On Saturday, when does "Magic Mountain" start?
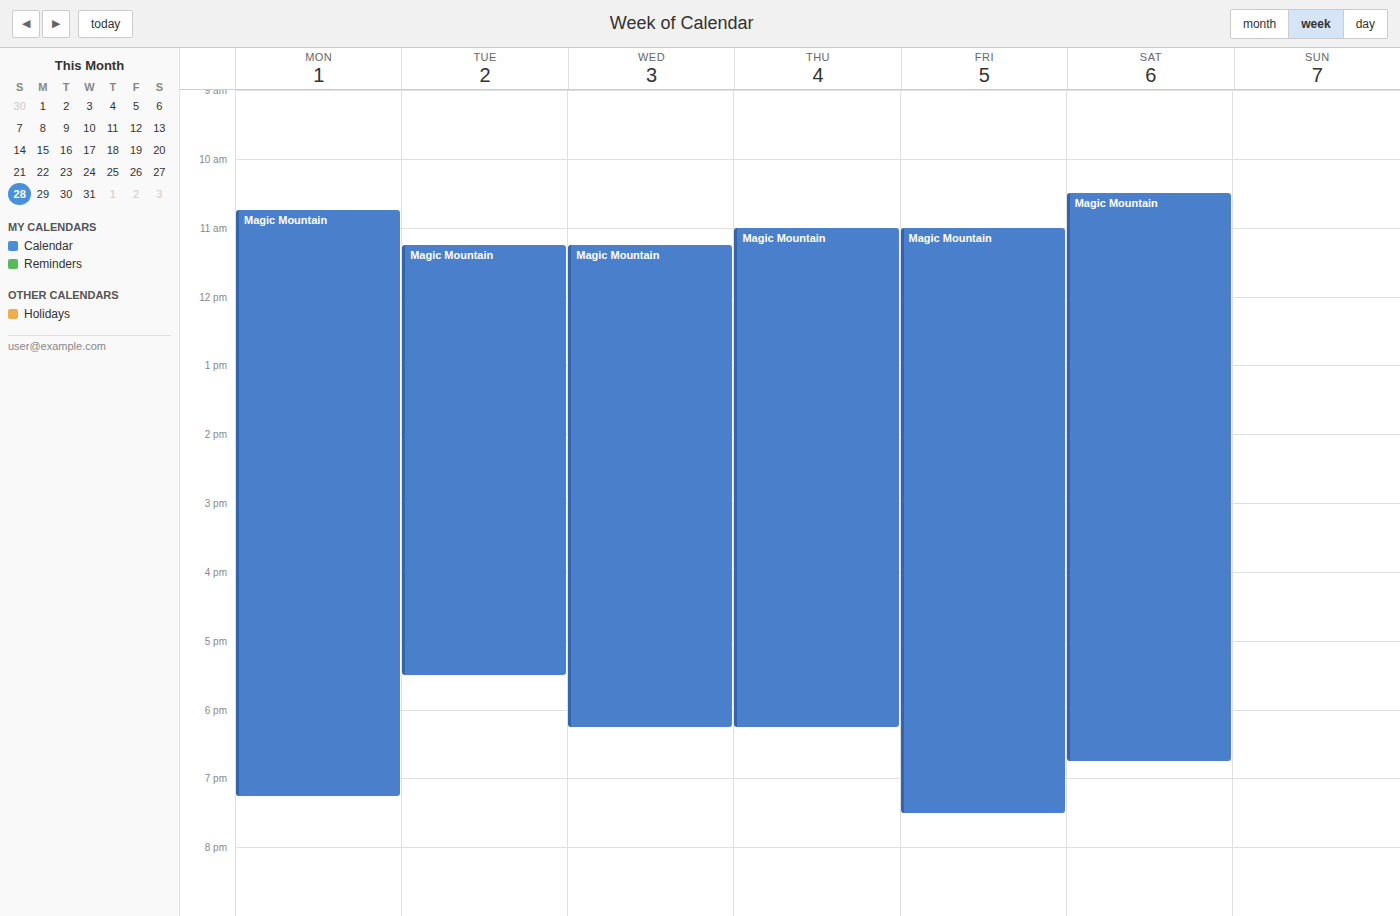
10:30 AM